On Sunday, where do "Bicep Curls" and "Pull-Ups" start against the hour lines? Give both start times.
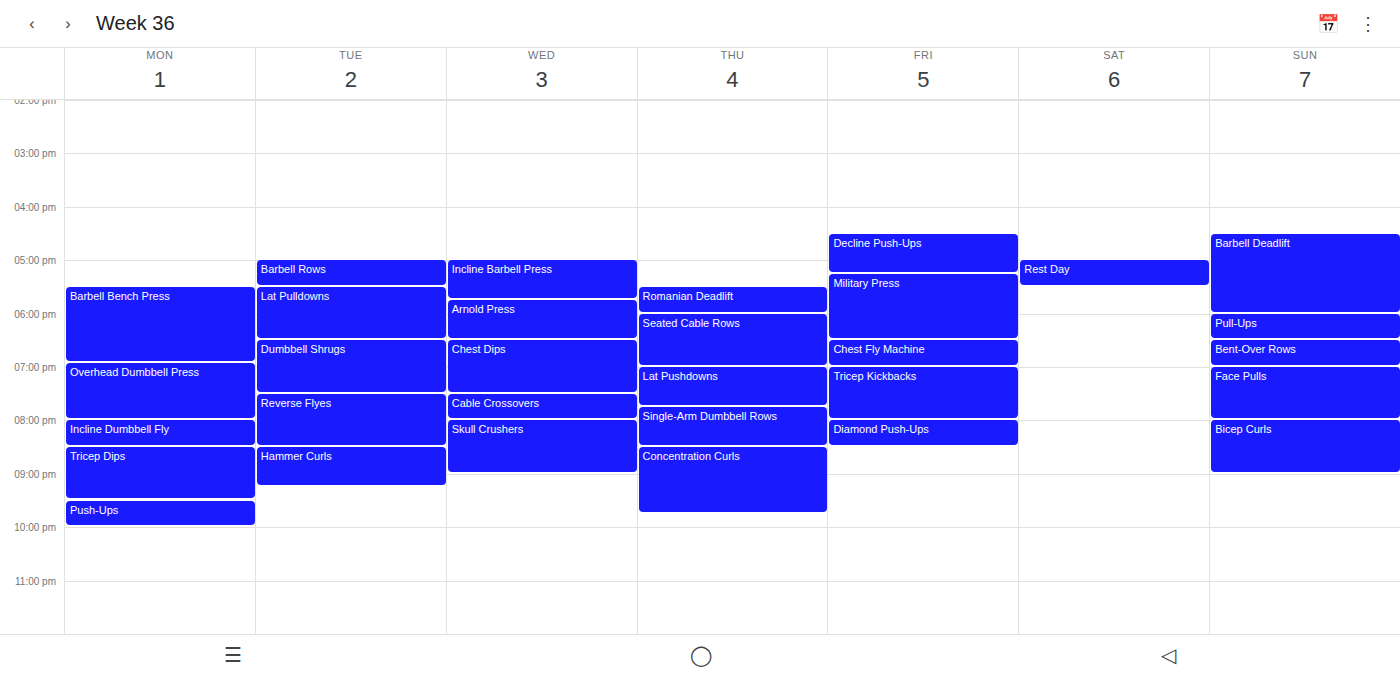
"Bicep Curls": 8:00 PM, exactly on the 8 PM line. "Pull-Ups": 6:00 PM, exactly on the 6 PM line.